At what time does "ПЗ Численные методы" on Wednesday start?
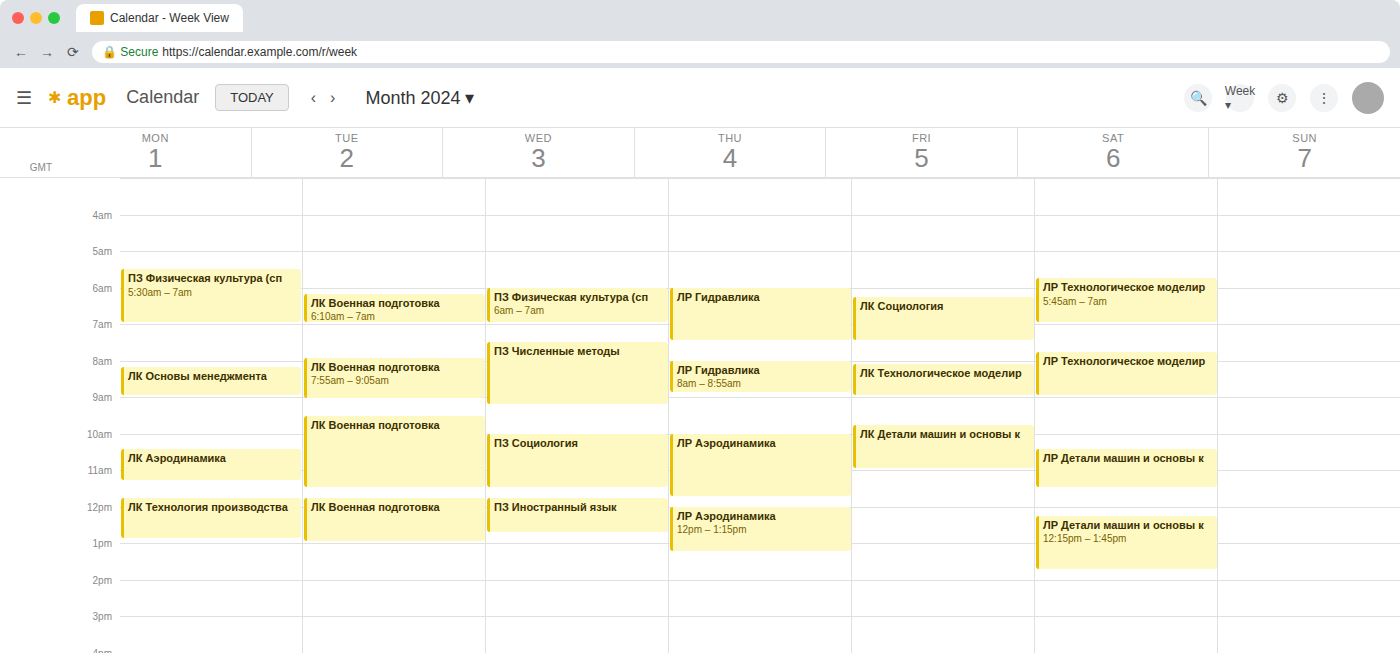
7:30 AM